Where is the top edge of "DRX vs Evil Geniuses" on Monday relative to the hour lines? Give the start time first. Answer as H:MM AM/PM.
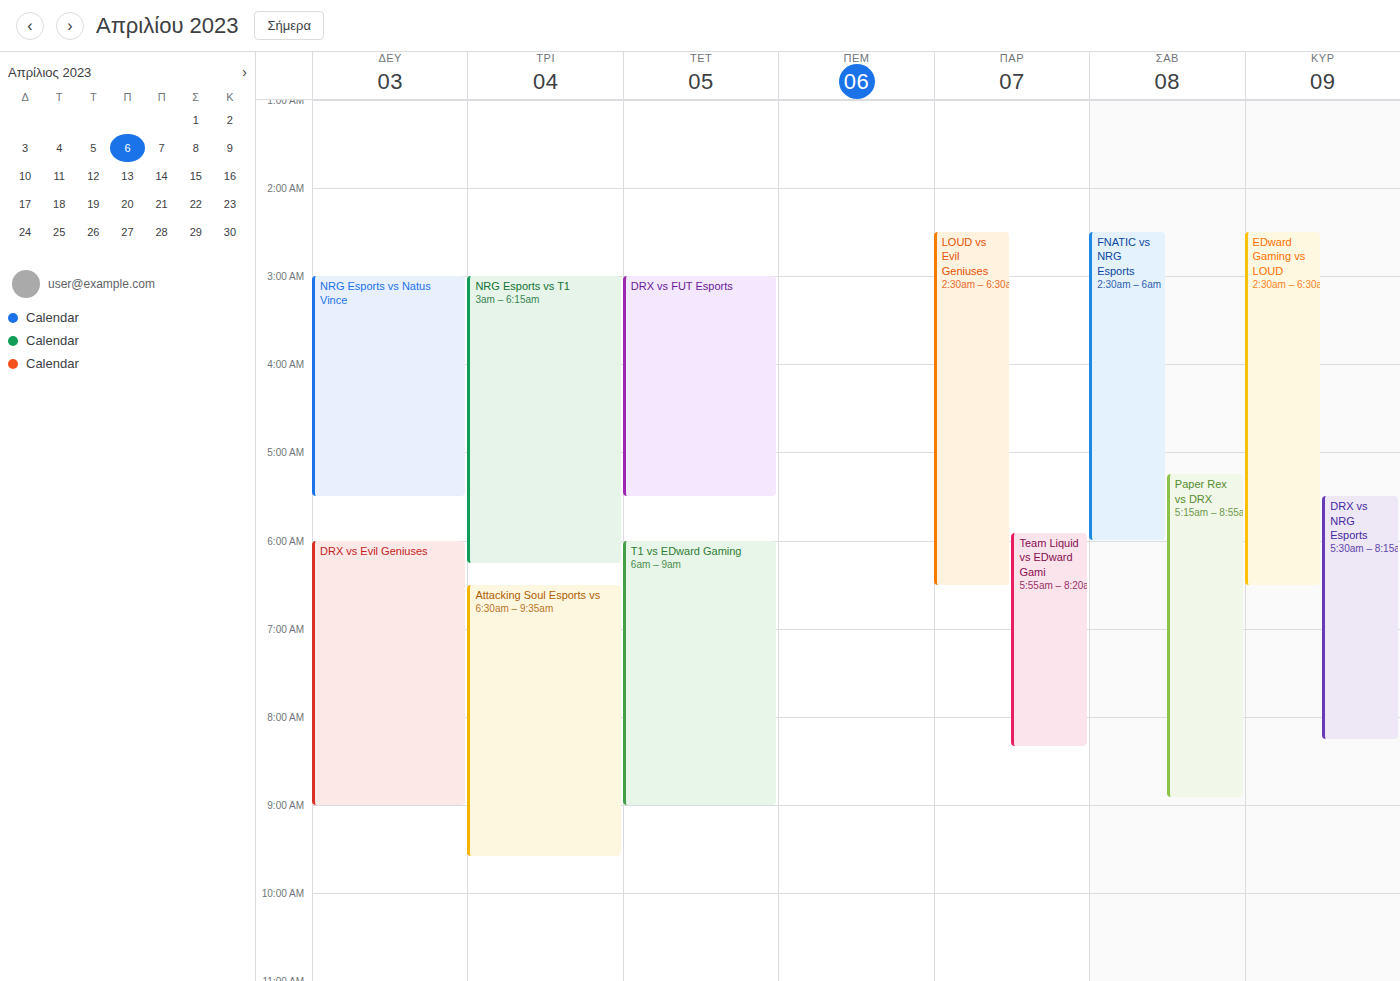
6:00 AM -- exactly on the 6 AM line.